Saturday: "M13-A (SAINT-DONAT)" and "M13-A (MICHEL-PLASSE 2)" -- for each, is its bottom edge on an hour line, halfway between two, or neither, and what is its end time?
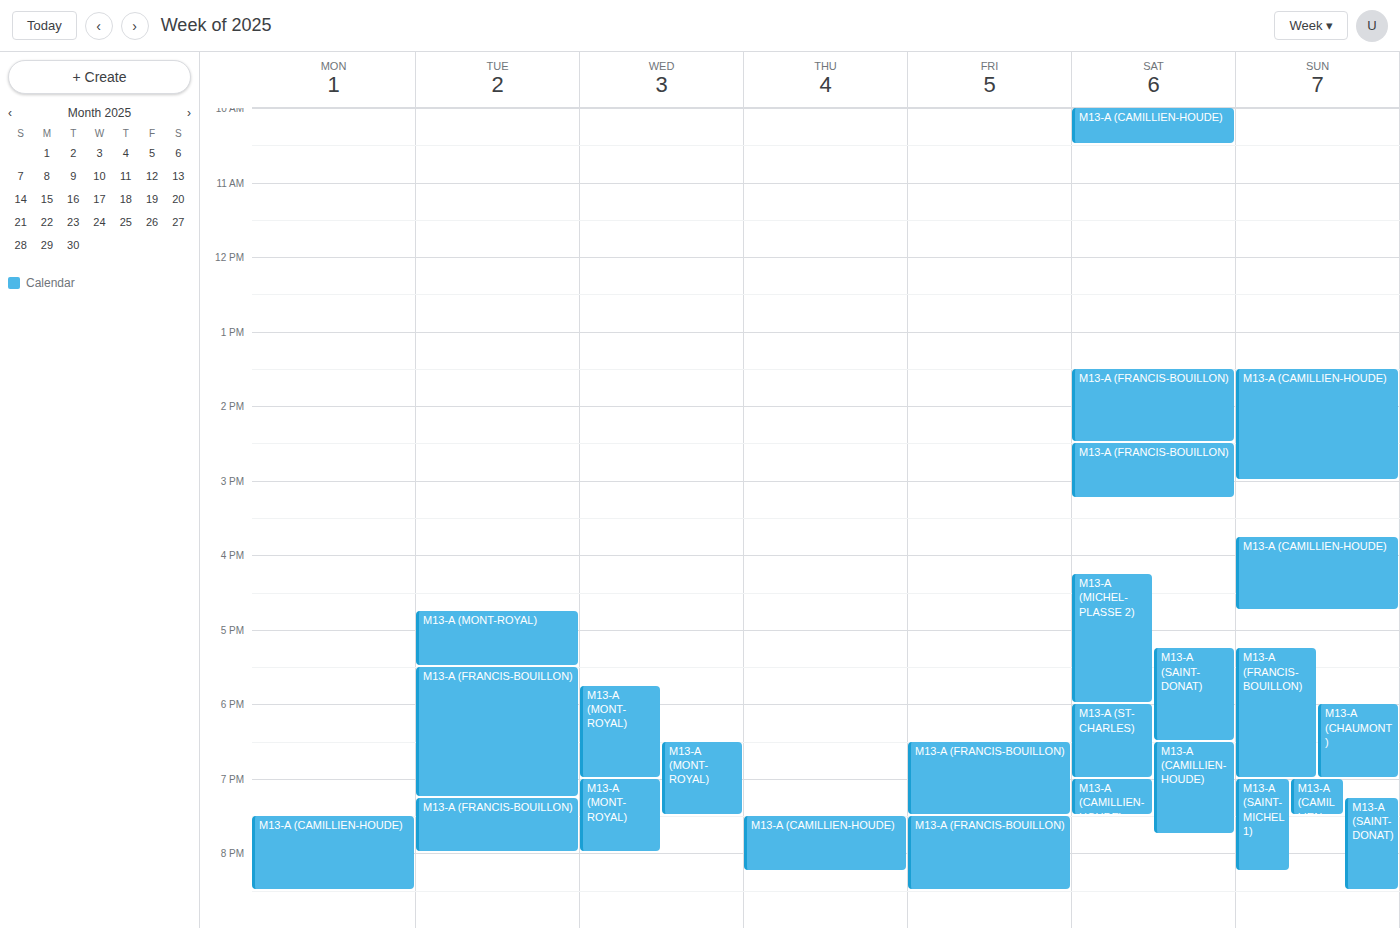
"M13-A (SAINT-DONAT)": 6:30 PM, halfway between the 6 PM and 7 PM lines. "M13-A (MICHEL-PLASSE 2)": 6:00 PM, exactly on the 6 PM line.